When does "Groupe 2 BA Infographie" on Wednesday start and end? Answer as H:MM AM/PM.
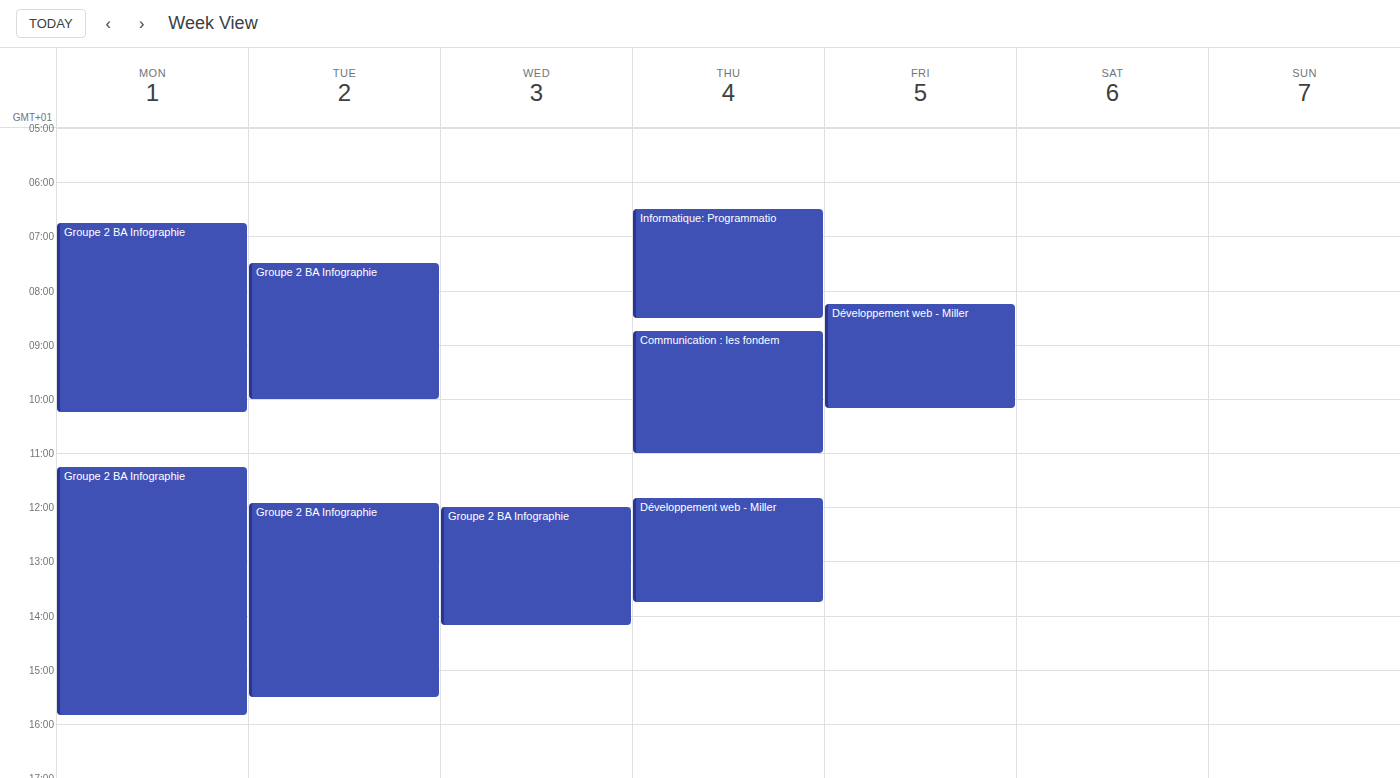
12:00 PM to 2:10 PM